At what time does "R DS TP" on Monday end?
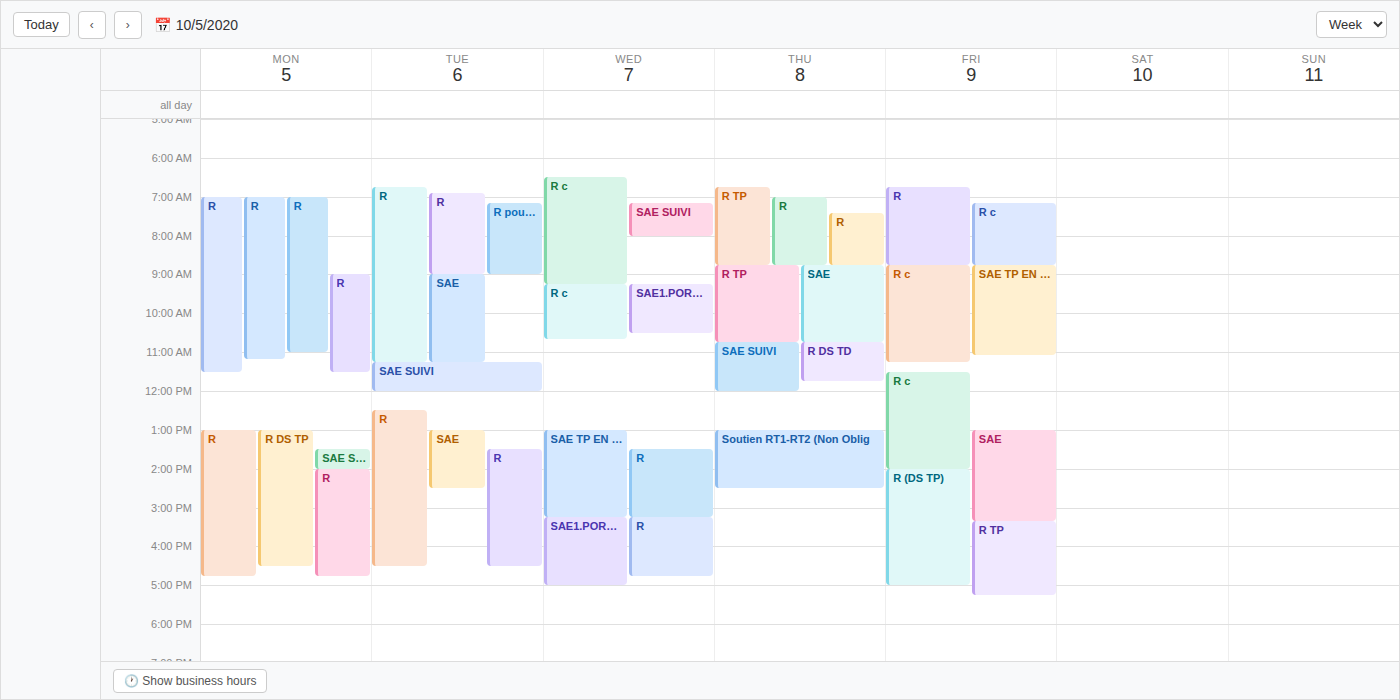
4:30 PM